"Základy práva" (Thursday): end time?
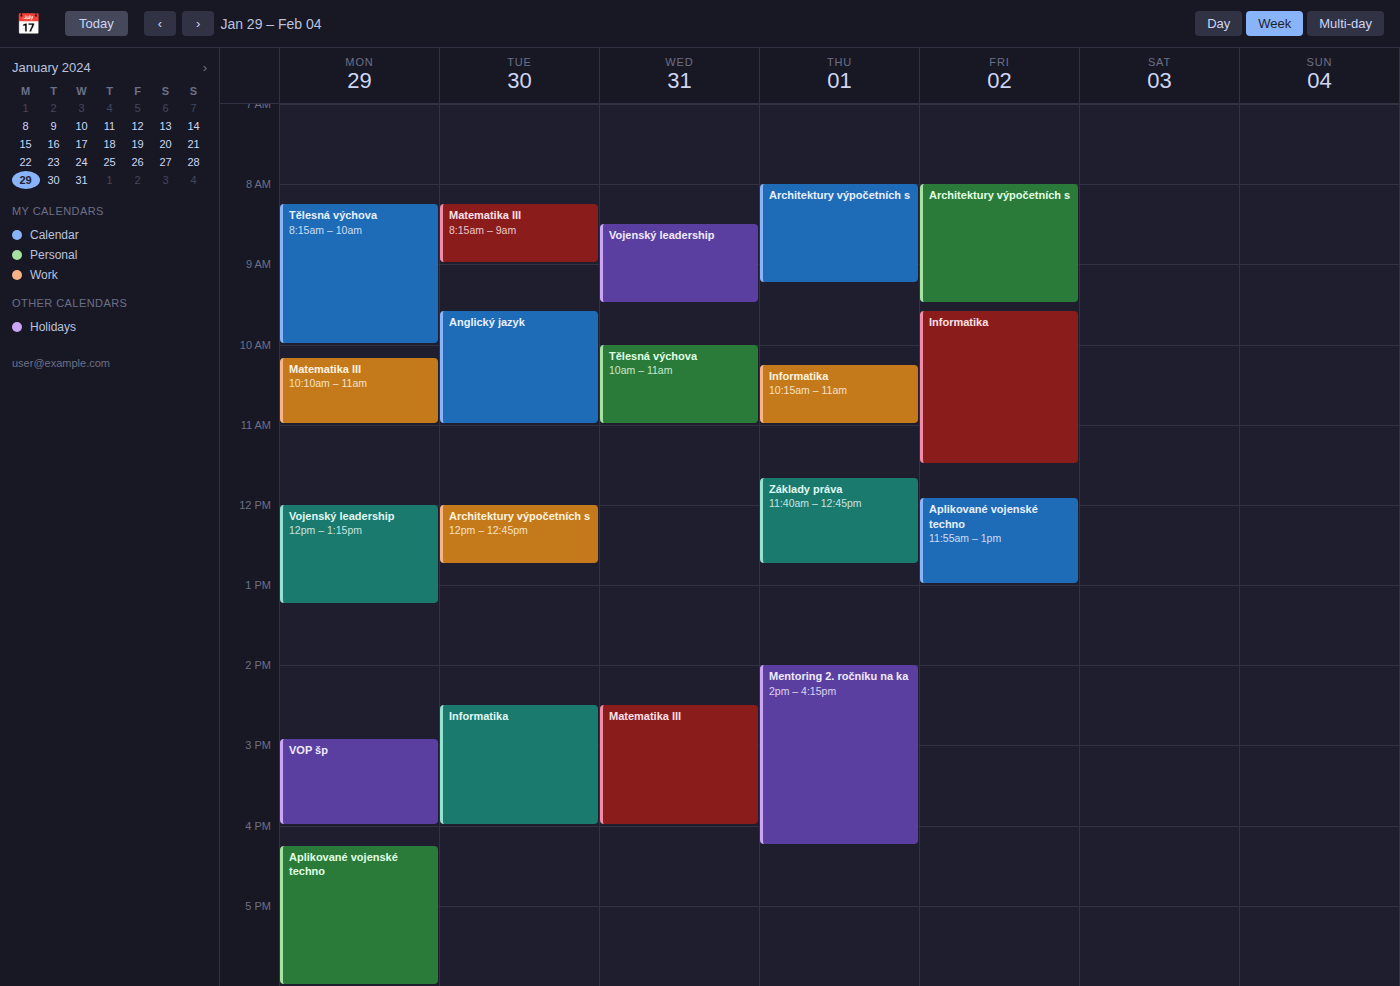
12:45 PM